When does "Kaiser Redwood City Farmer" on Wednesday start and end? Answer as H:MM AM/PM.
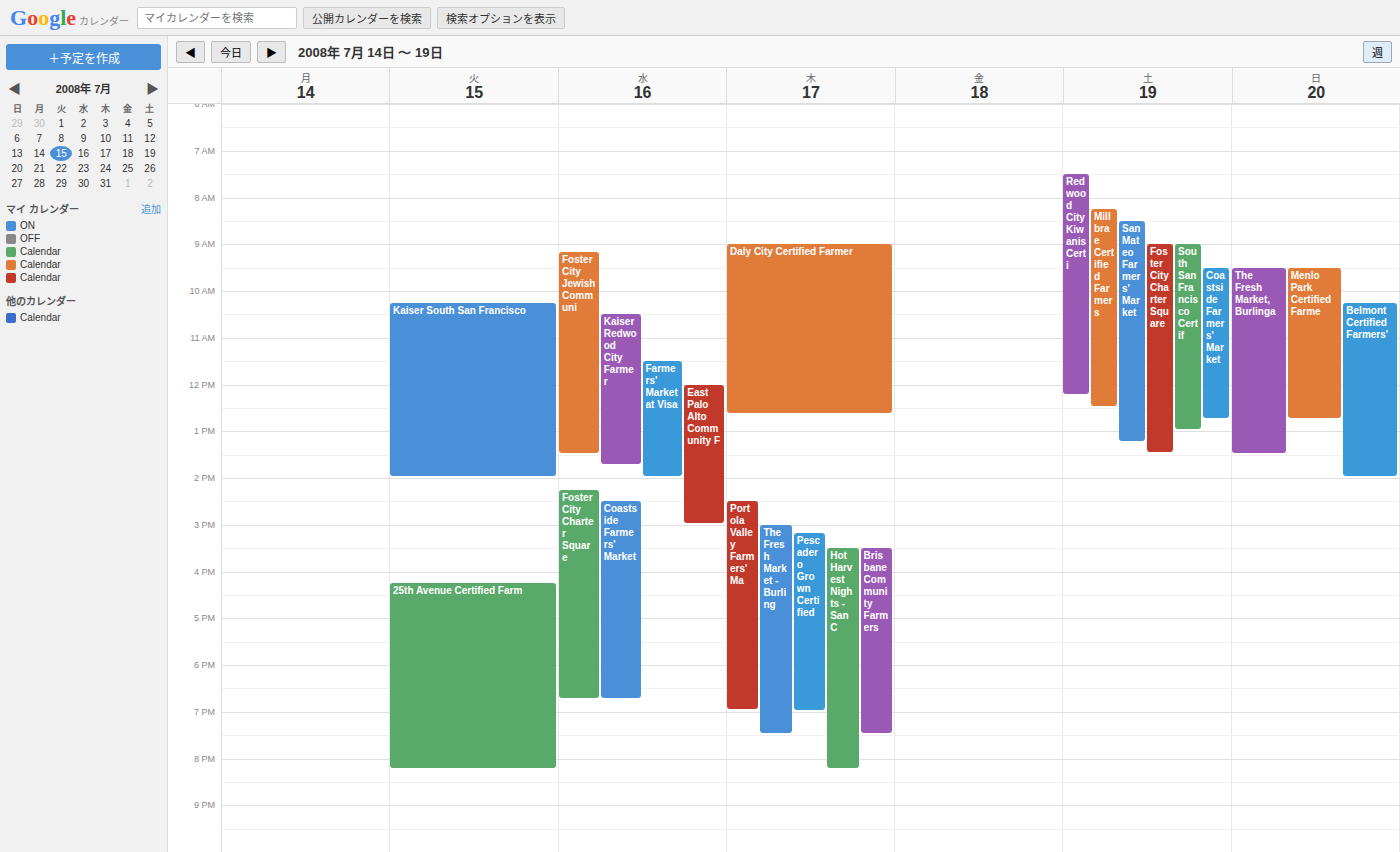
10:30 AM to 1:45 PM